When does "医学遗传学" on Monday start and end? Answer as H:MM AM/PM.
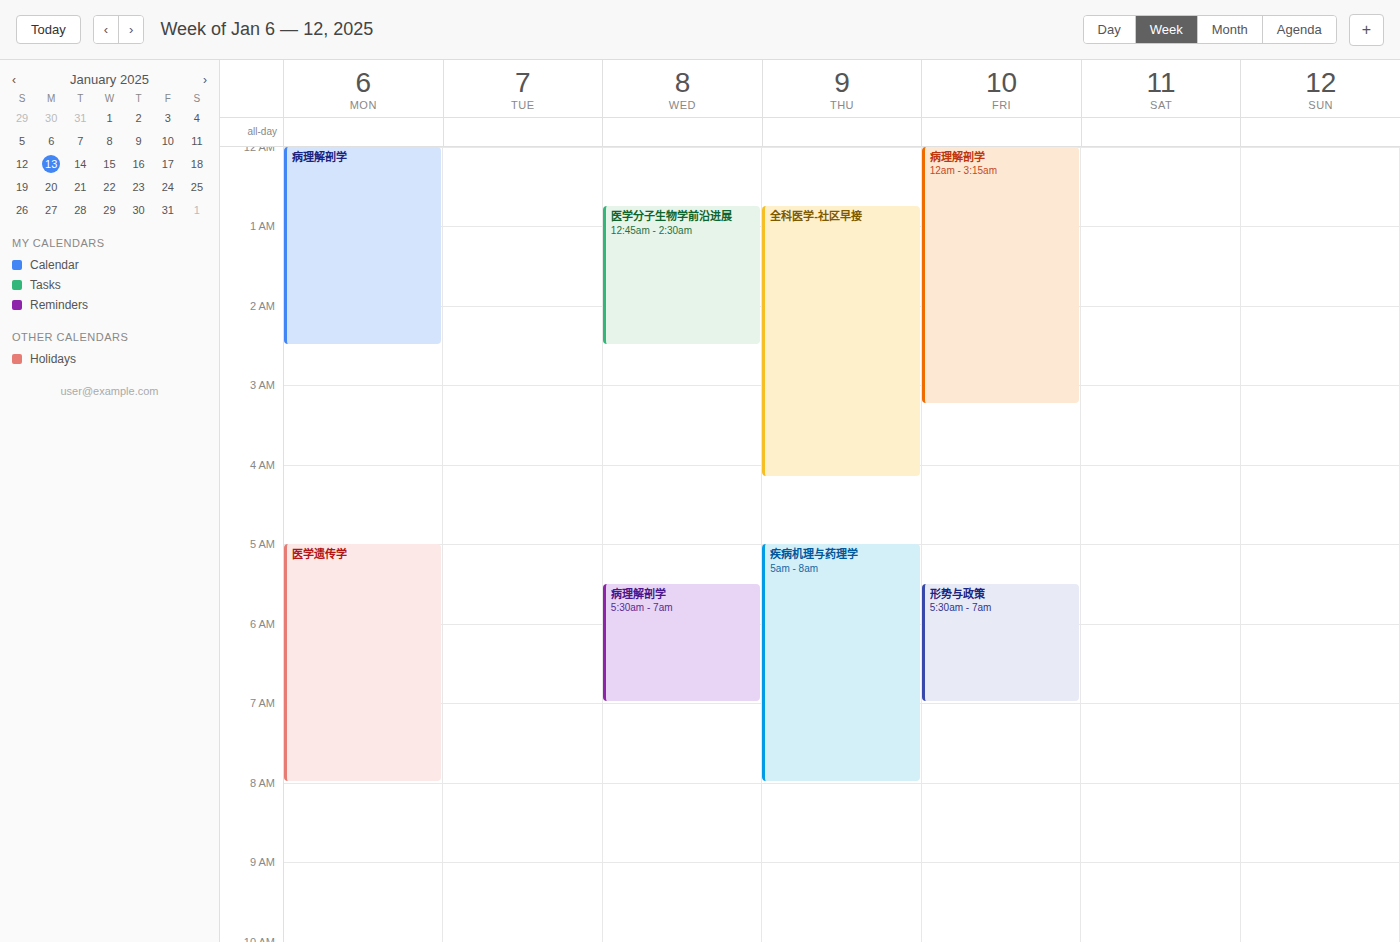
5:00 AM to 8:00 AM